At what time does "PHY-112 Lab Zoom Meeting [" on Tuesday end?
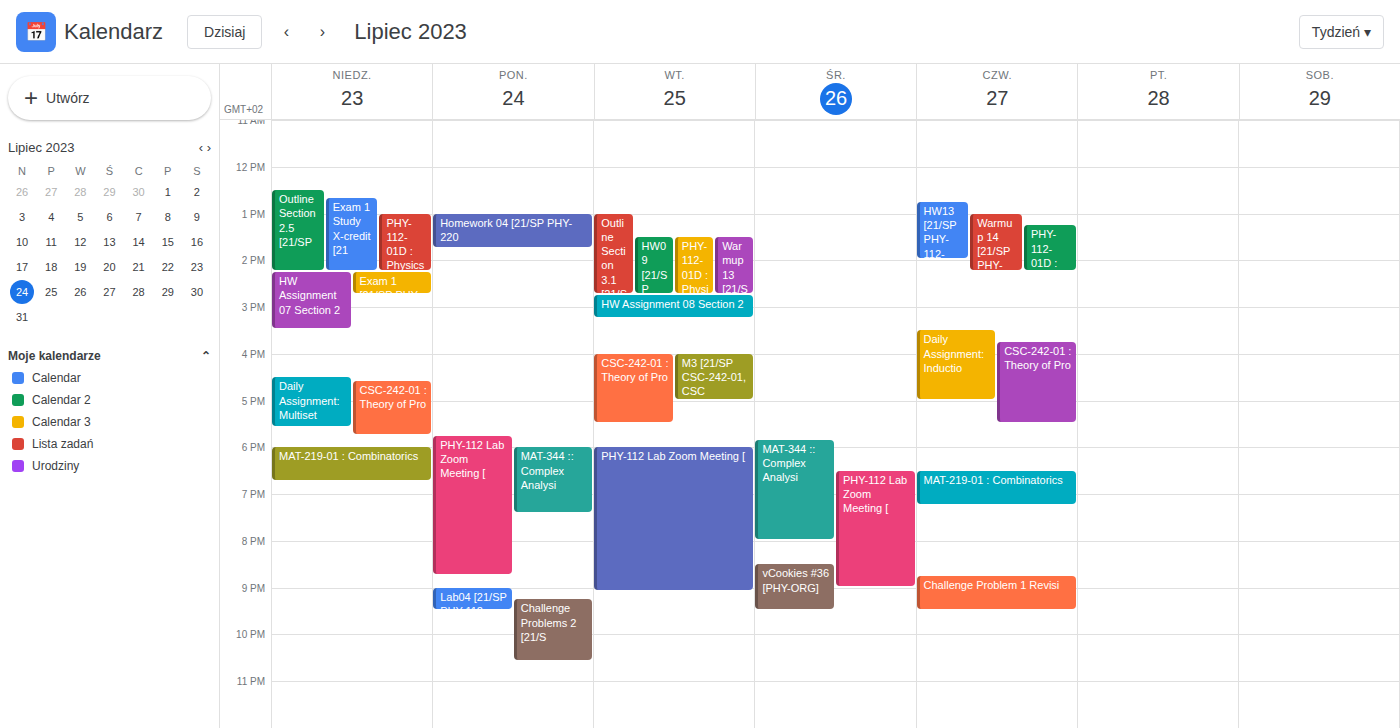
9:05 PM